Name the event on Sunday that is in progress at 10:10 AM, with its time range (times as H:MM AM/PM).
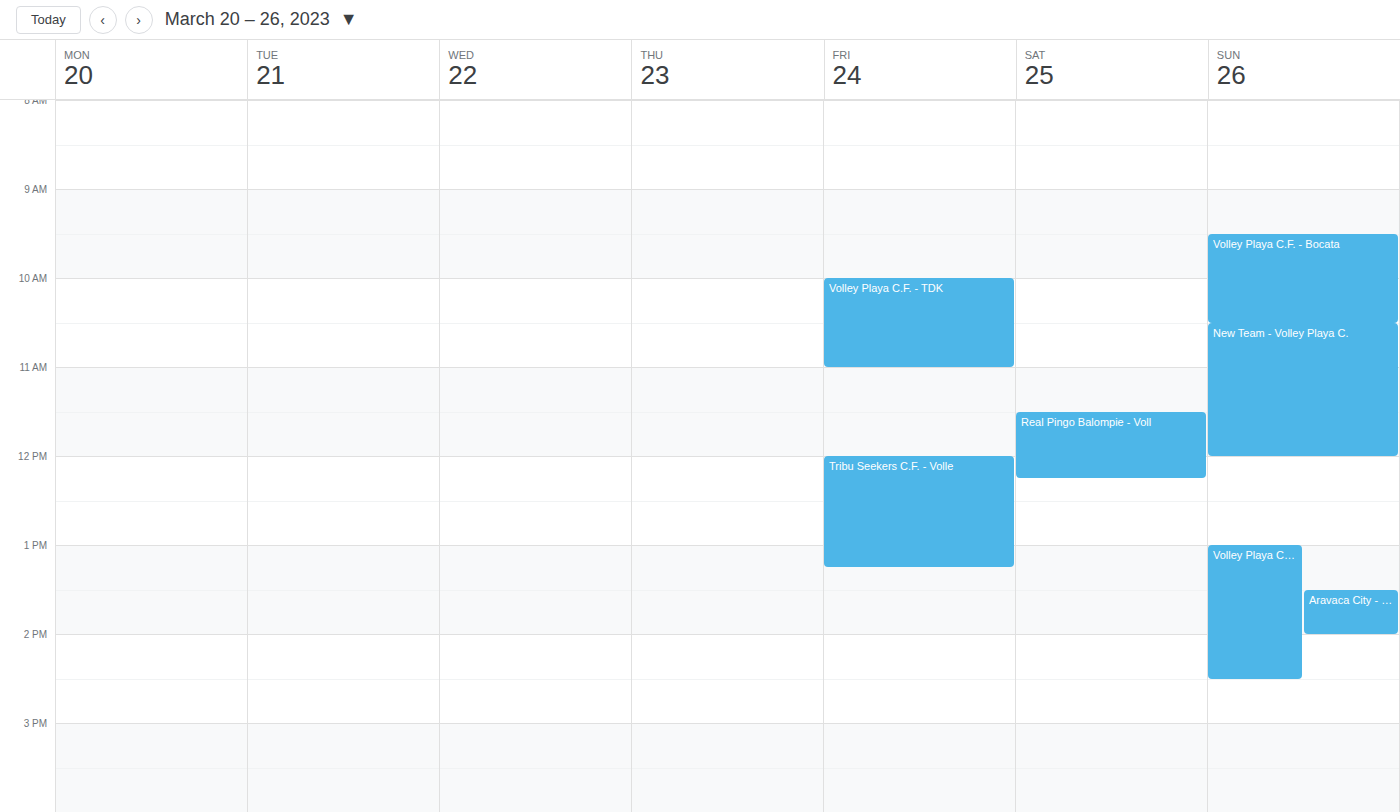
"Volley Playa C.F. - Bocata", 9:30 AM to 10:30 AM